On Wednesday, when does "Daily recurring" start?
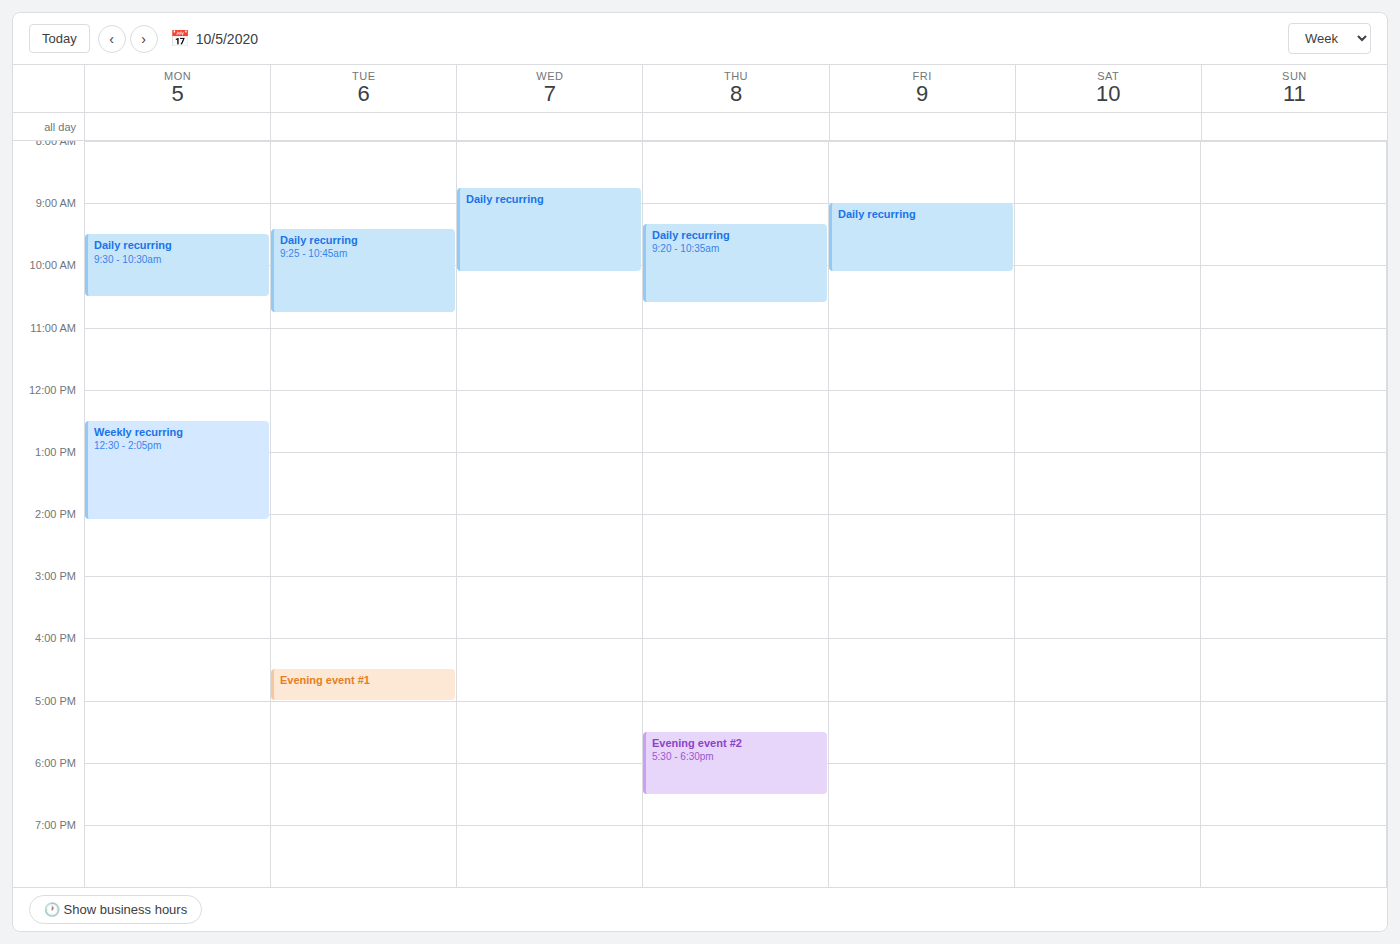
8:45 AM